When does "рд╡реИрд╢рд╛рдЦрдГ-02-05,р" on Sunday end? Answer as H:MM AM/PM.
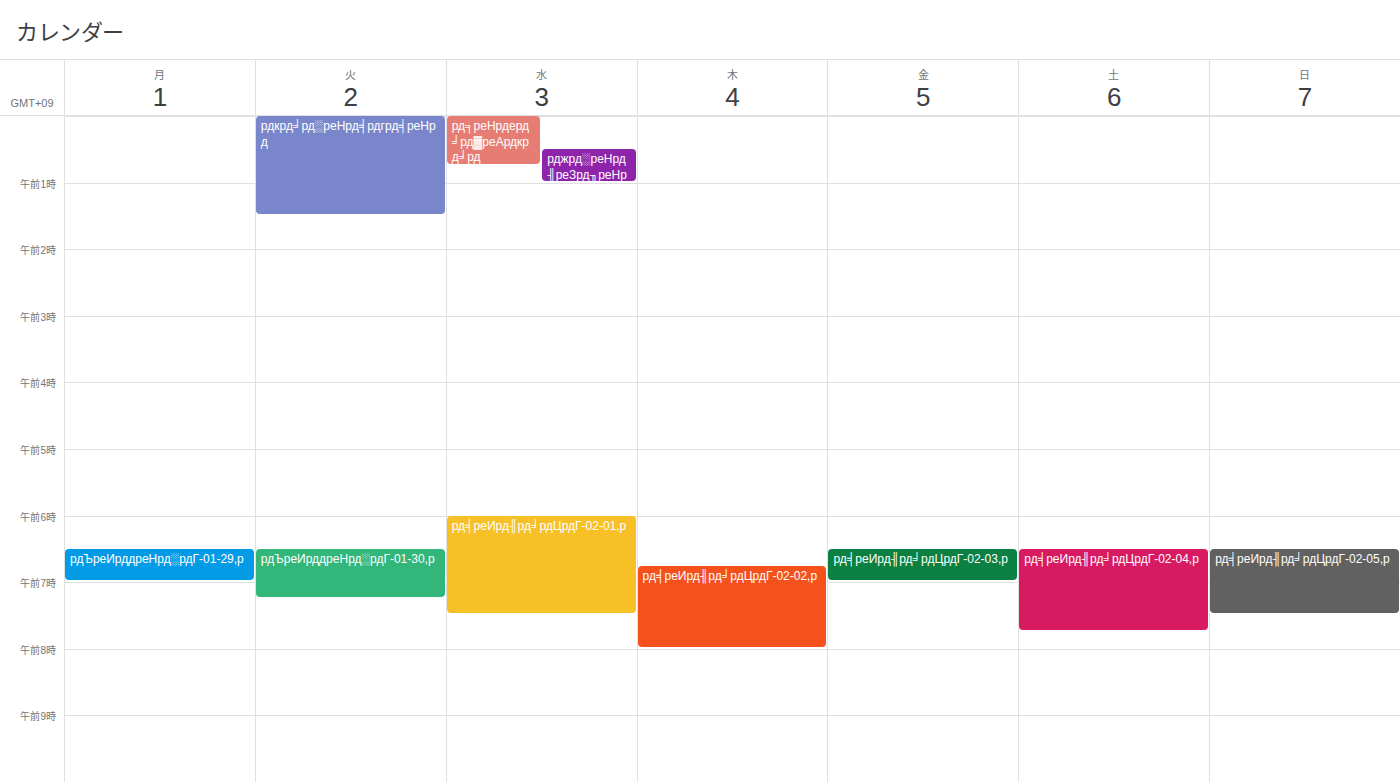
7:30 AM